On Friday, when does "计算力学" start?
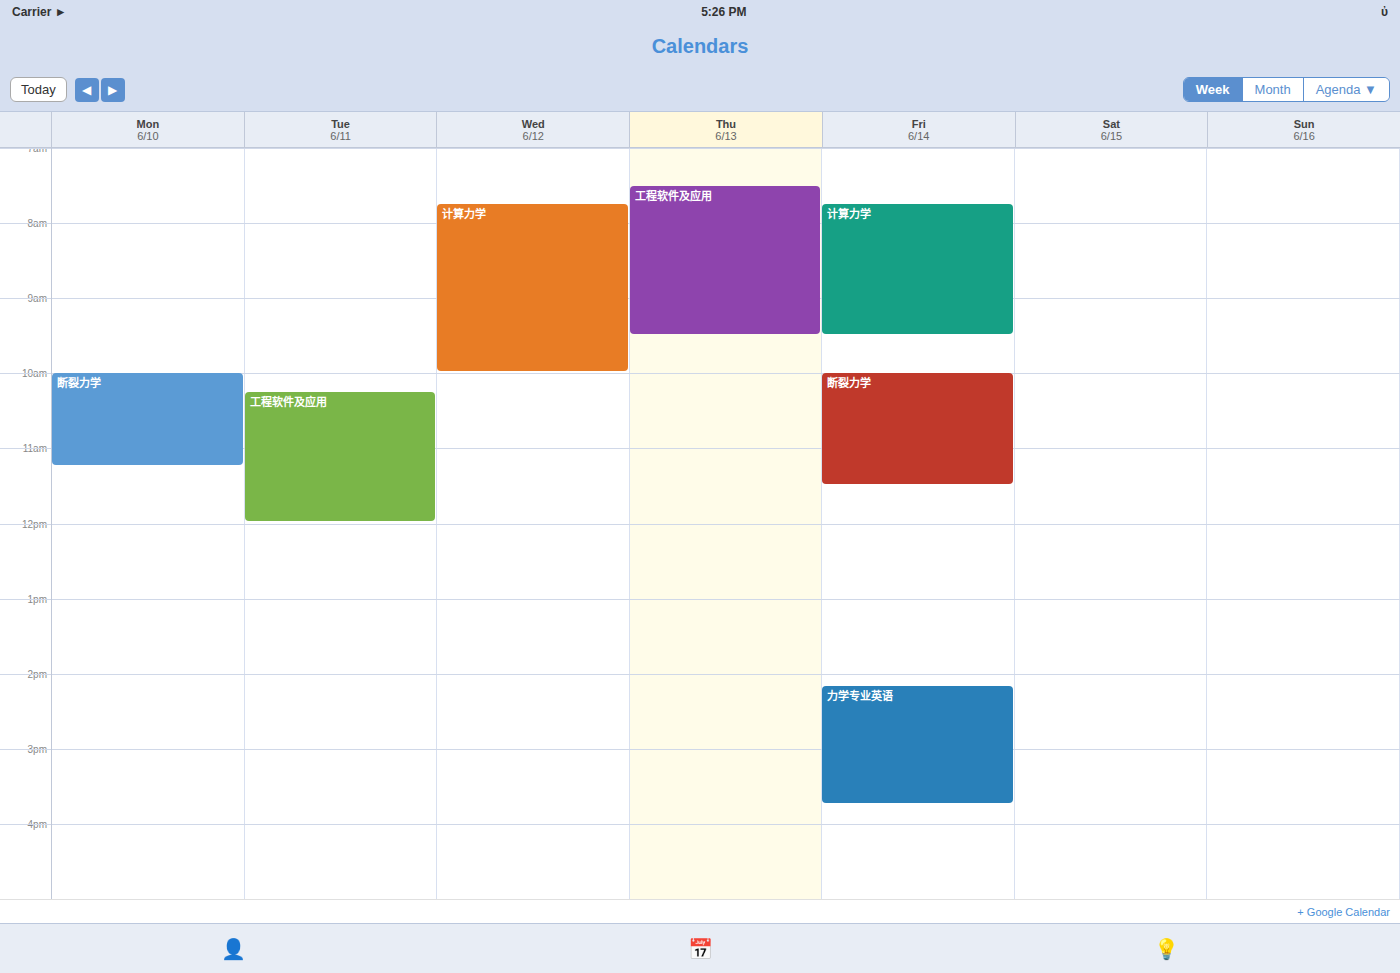
7:45 AM